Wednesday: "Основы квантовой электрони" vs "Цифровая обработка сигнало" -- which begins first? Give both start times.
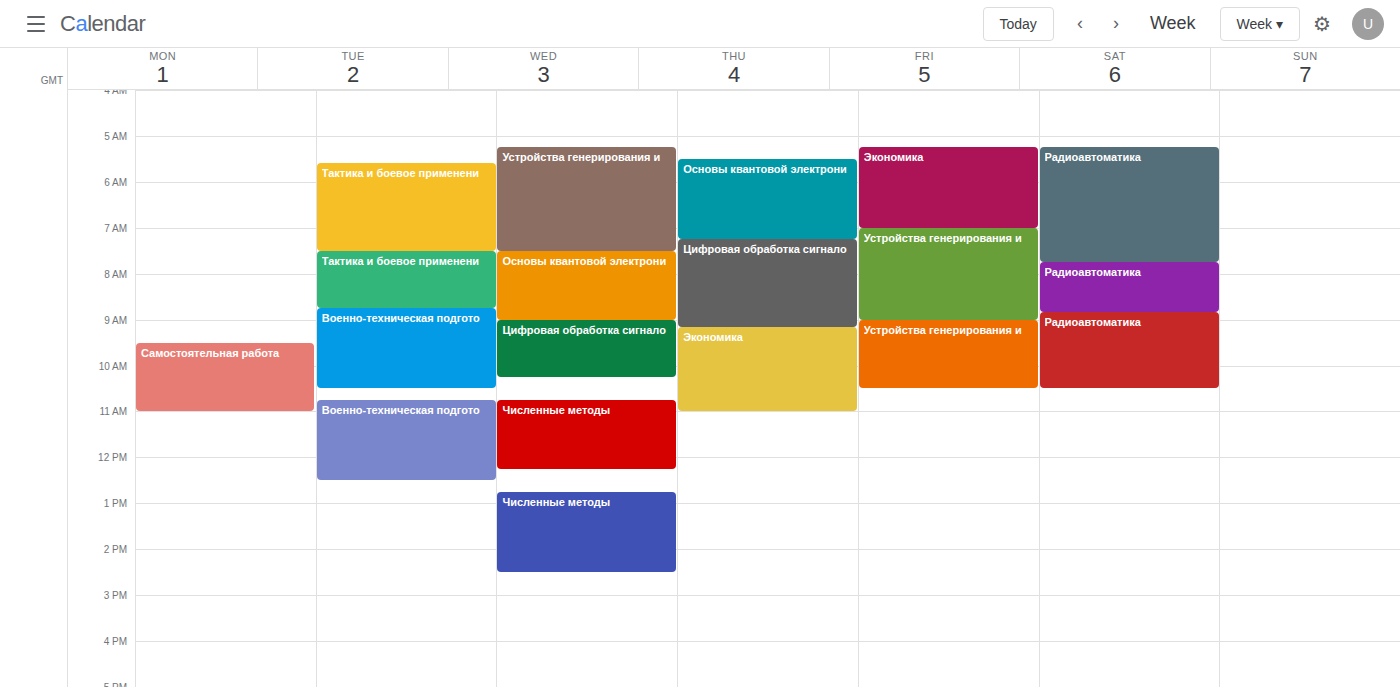
"Основы квантовой электрони" 07:30; "Цифровая обработка сигнало" 09:00.